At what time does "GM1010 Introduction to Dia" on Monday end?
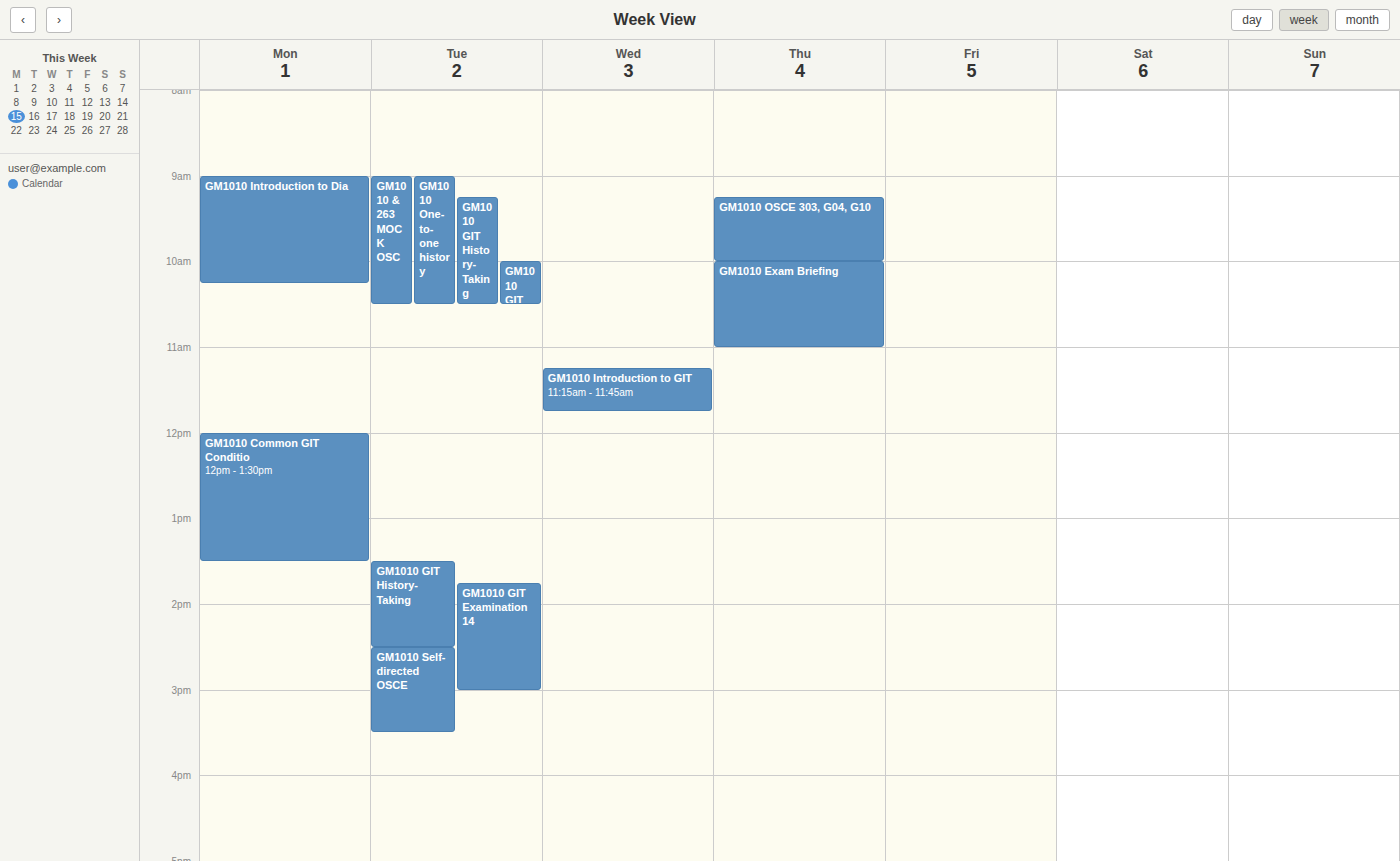
10:15 AM